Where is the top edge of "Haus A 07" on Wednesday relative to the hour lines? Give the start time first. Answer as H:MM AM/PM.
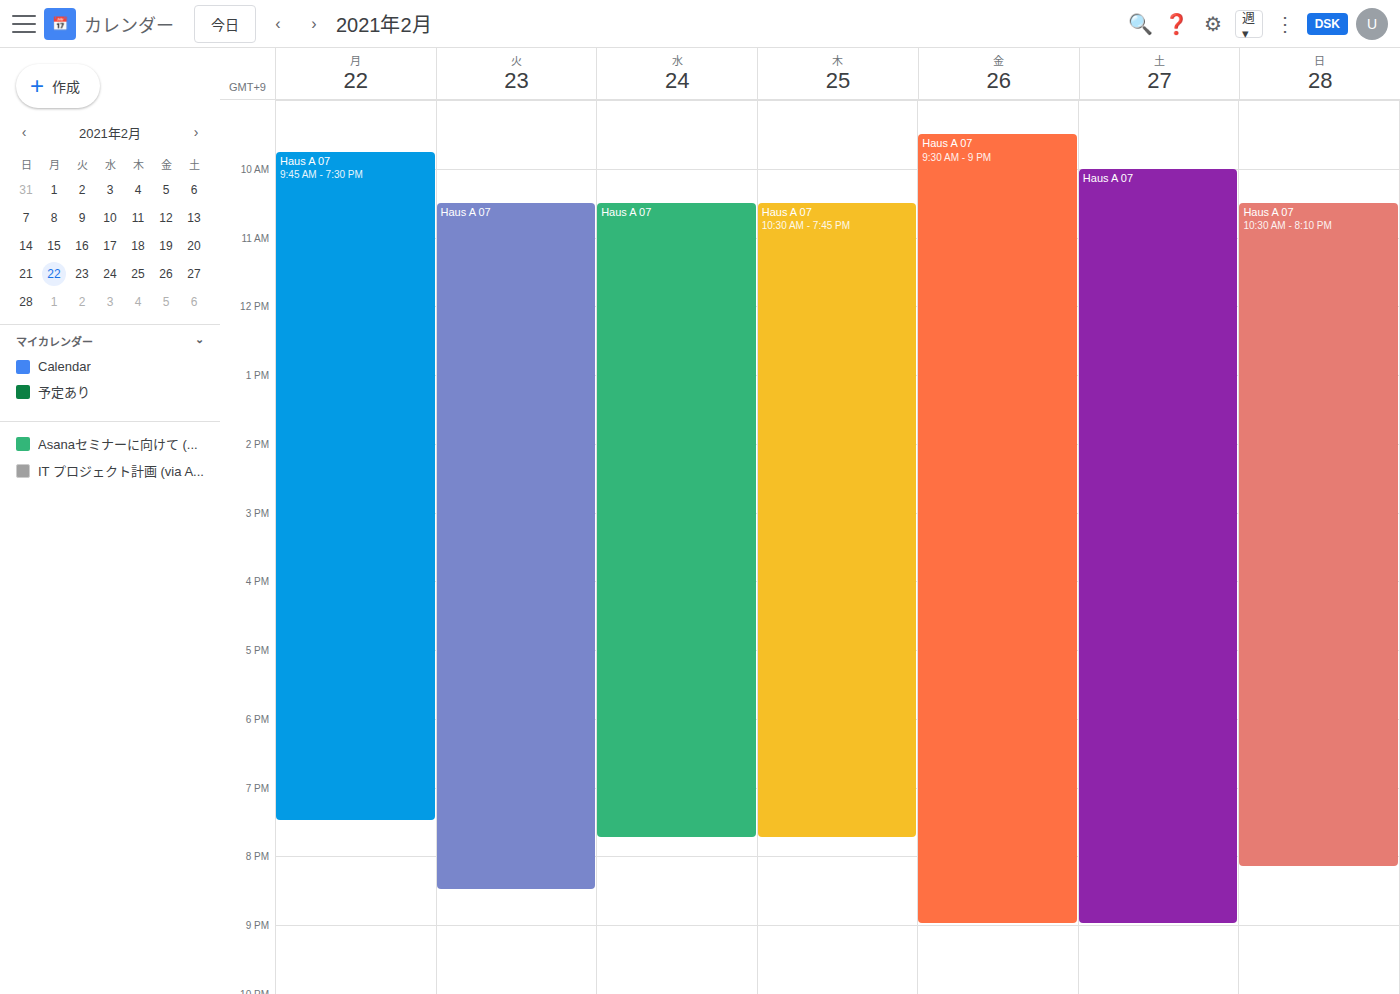
10:30 AM -- halfway between the 10 AM and 11 AM lines.